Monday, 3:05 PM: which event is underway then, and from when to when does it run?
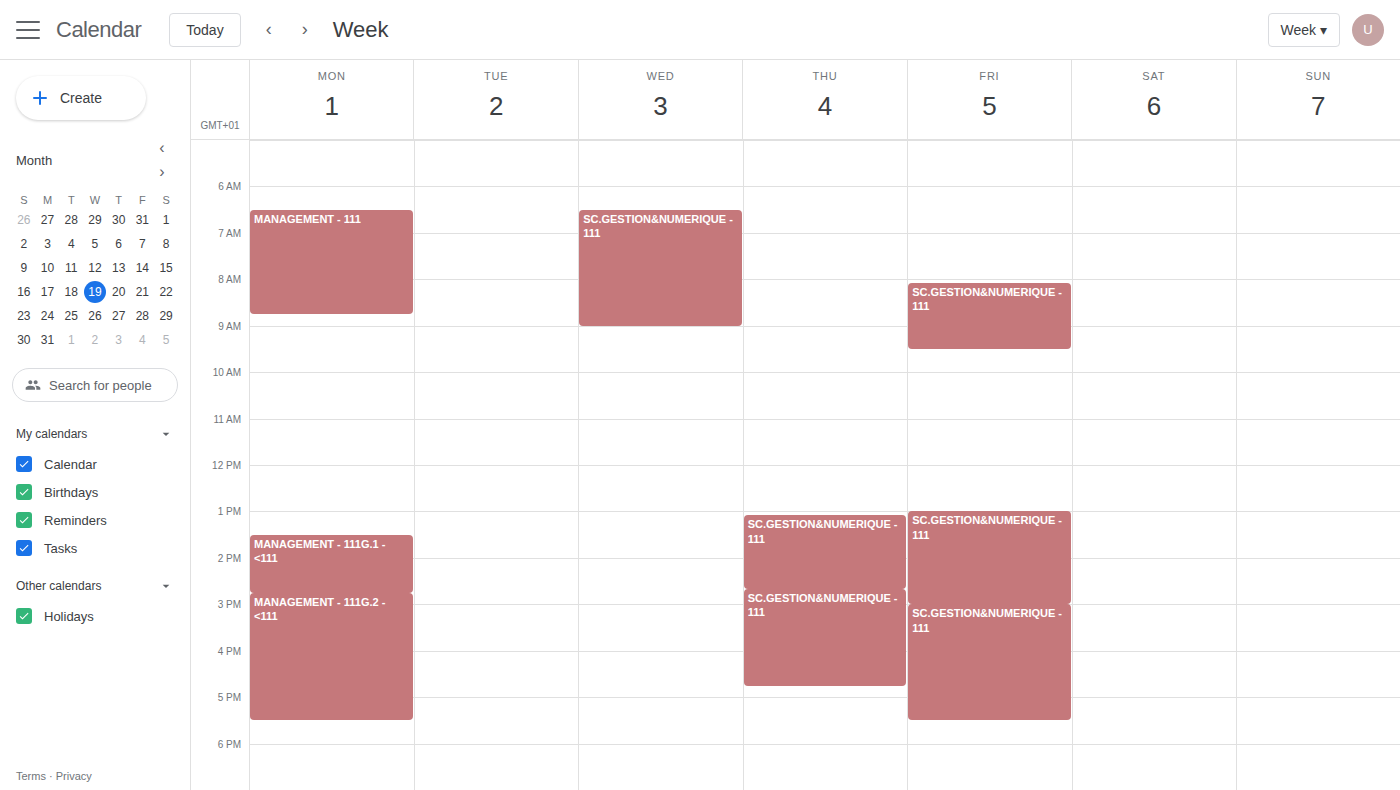
"MANAGEMENT - 111G.2 - <111", 2:45 PM to 5:30 PM